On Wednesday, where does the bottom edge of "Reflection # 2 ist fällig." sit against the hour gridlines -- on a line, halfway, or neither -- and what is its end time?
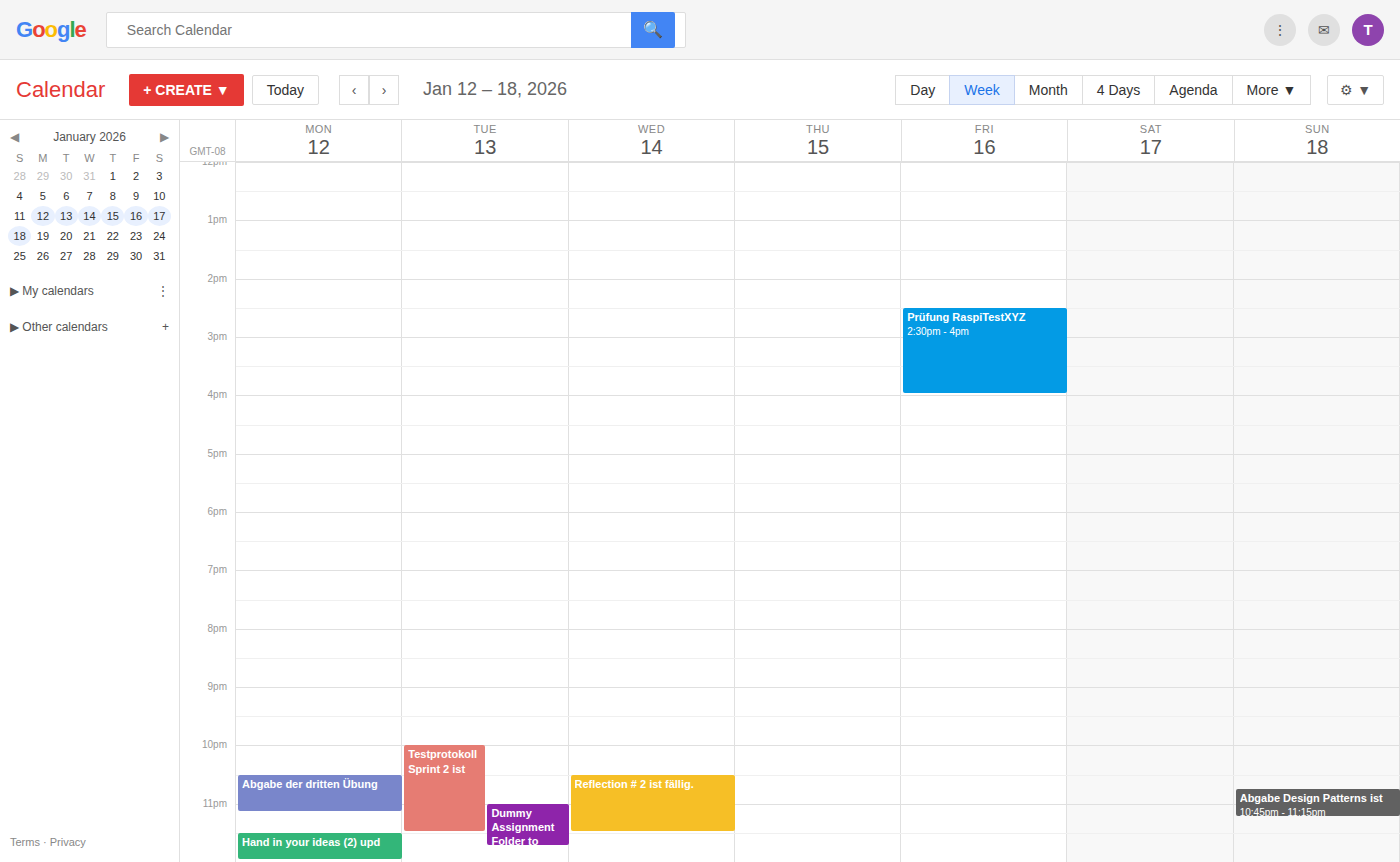
11:30 PM -- halfway between the 11 PM and 12 AM lines.